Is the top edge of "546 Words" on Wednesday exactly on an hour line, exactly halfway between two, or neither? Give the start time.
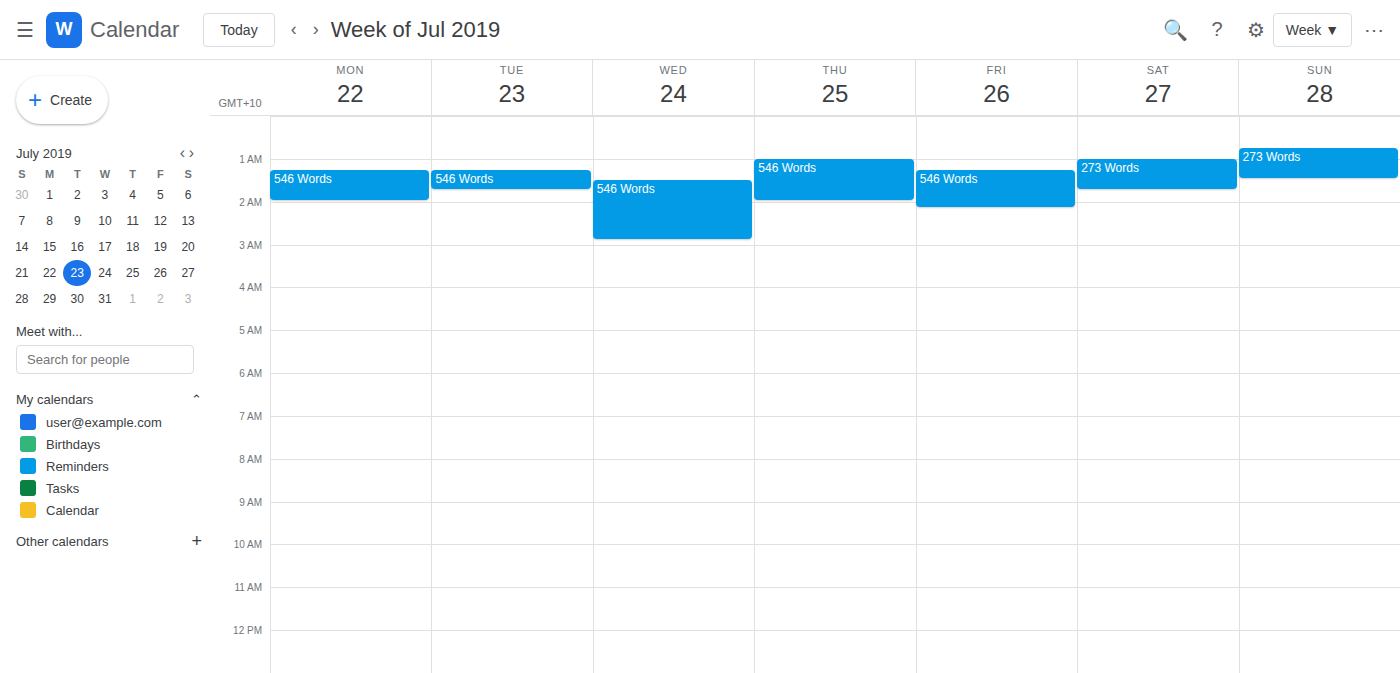
1:30 AM -- halfway between the 1 AM and 2 AM lines.